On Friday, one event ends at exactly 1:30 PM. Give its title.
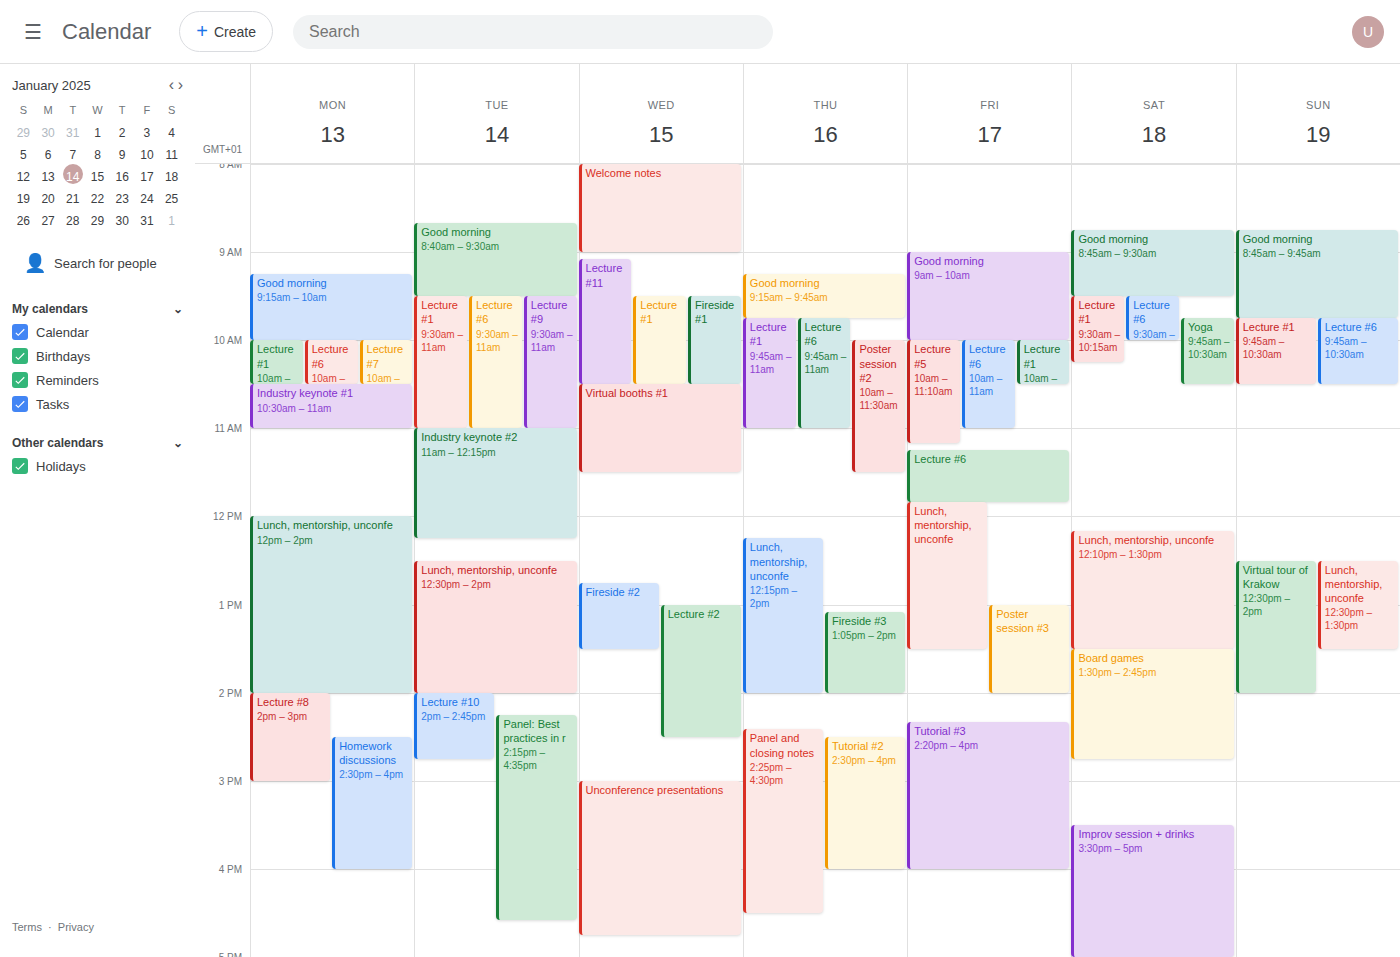
"Lunch, mentorship, unconfe"